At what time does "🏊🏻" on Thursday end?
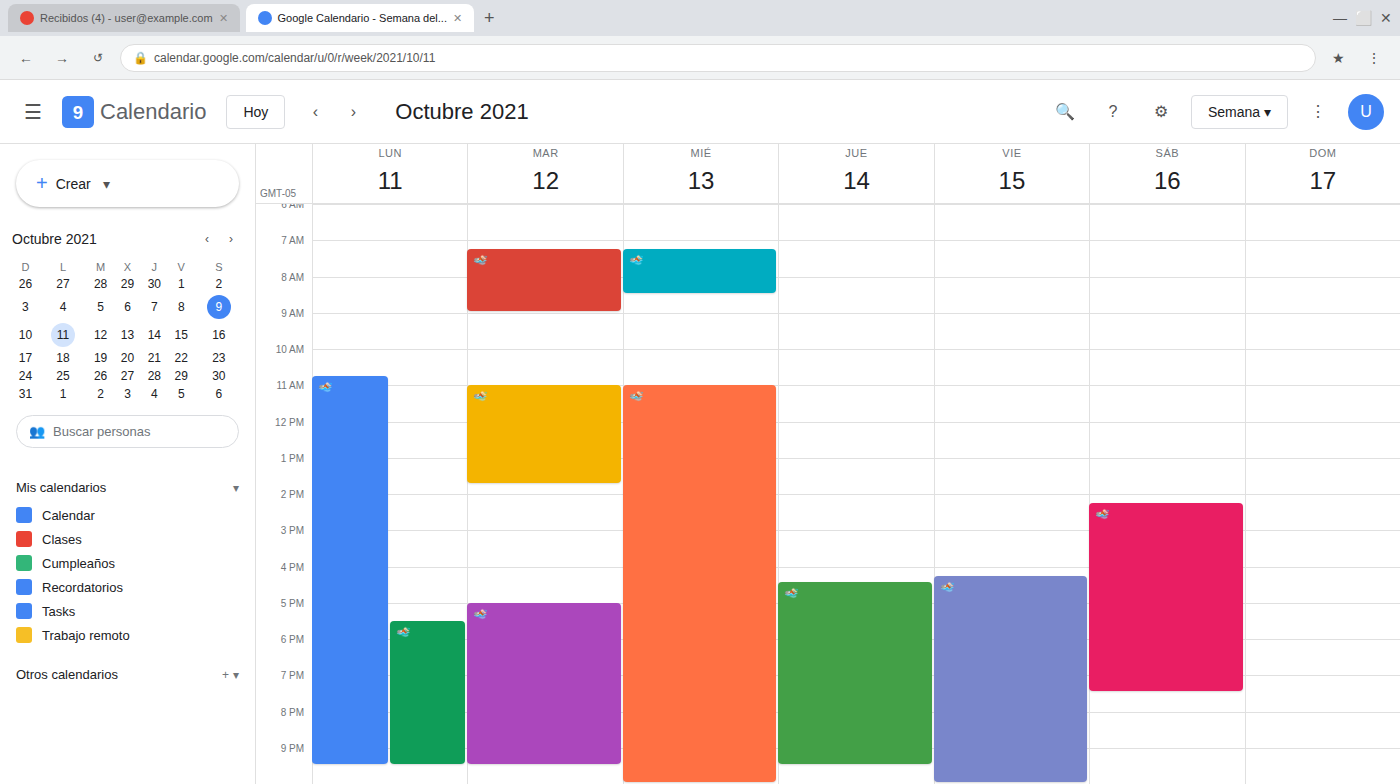
9:30 PM